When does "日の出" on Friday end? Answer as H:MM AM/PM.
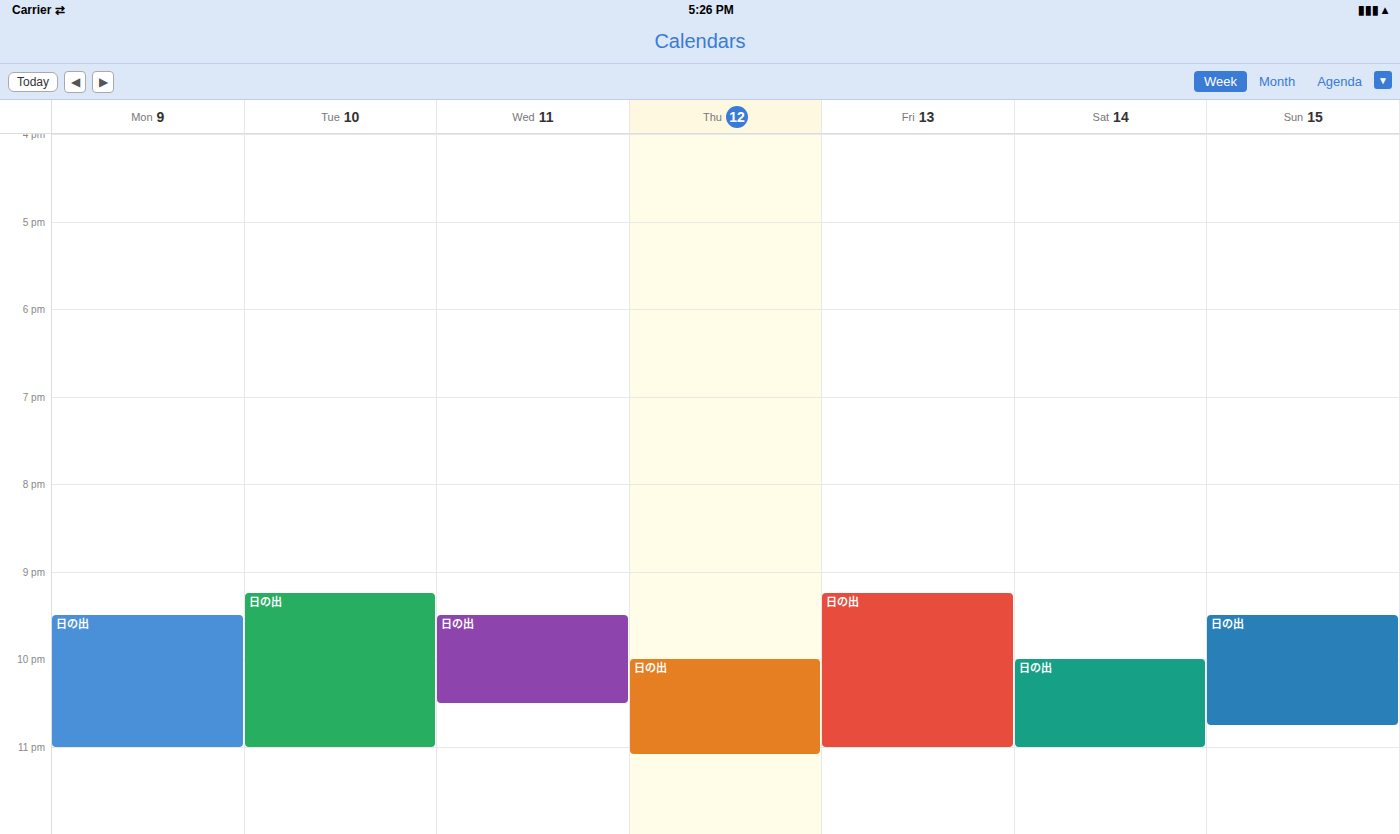
11:00 PM